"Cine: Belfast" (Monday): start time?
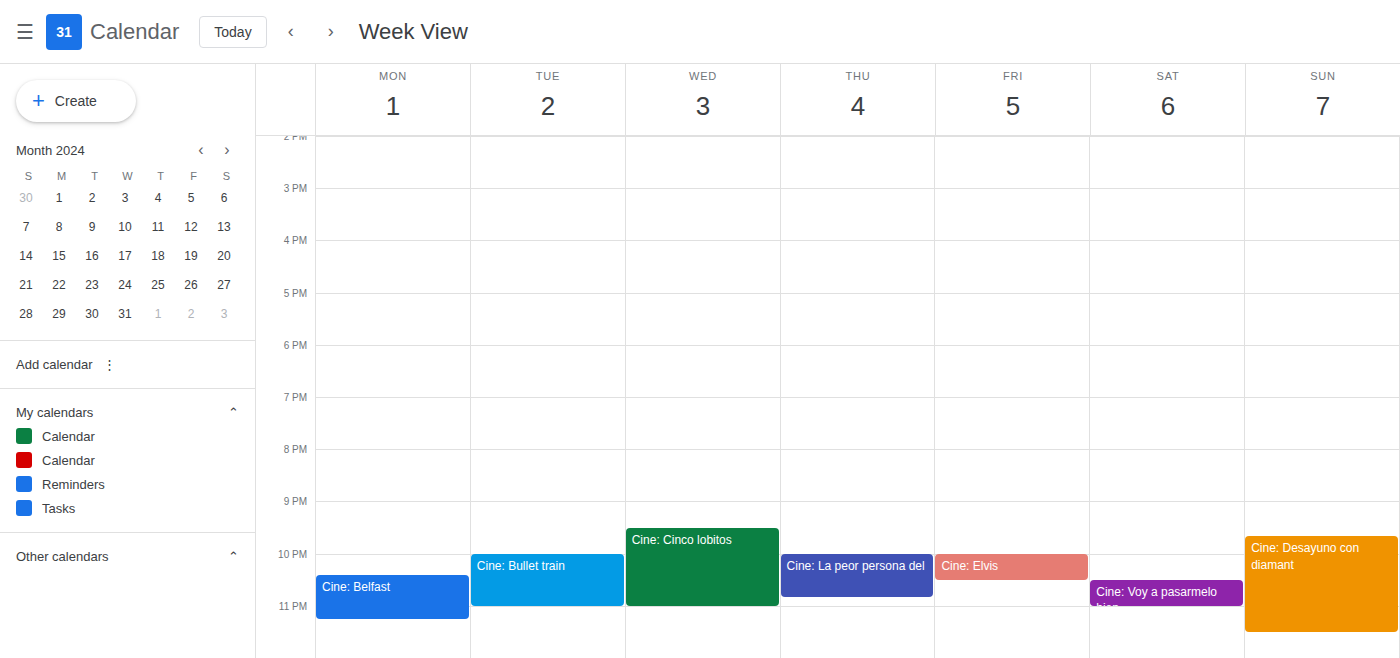
10:25 PM